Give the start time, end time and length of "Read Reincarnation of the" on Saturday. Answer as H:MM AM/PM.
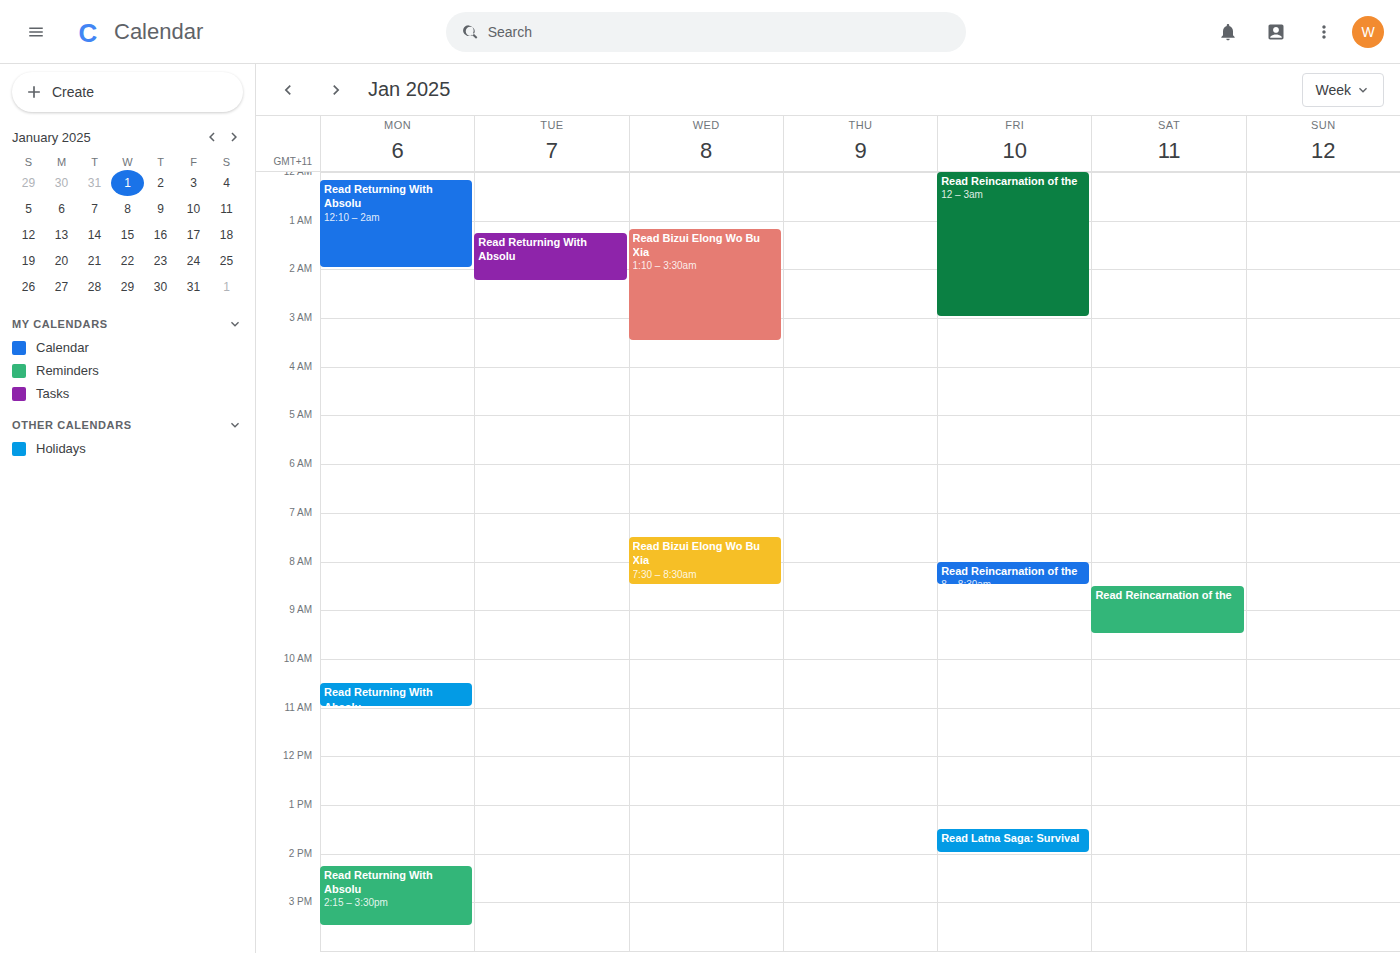
8:30 AM to 9:30 AM, 1 hour